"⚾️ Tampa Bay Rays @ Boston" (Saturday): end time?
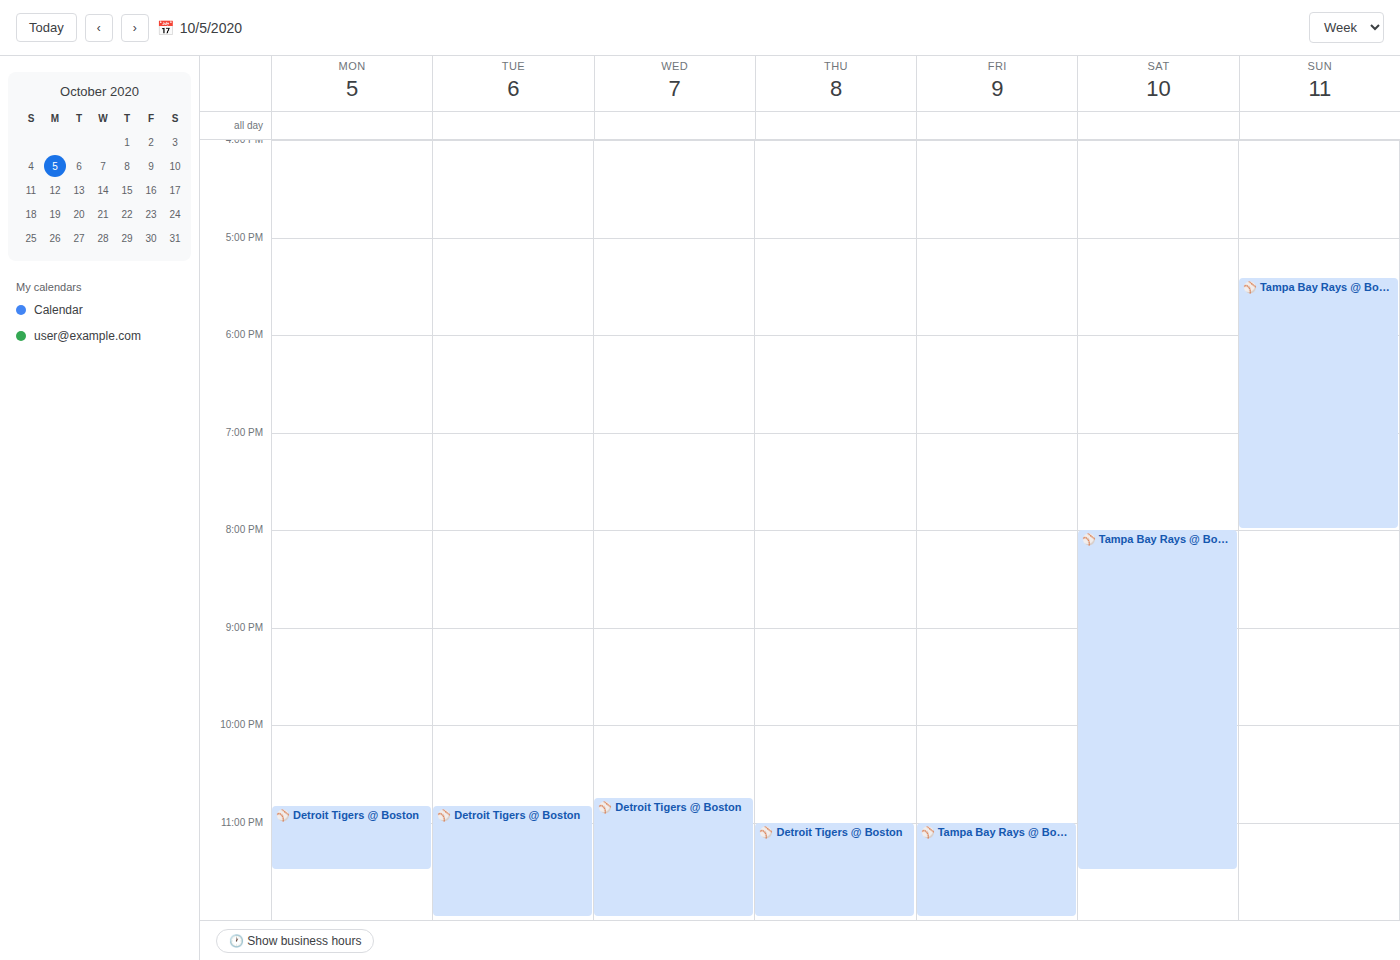
11:30 PM